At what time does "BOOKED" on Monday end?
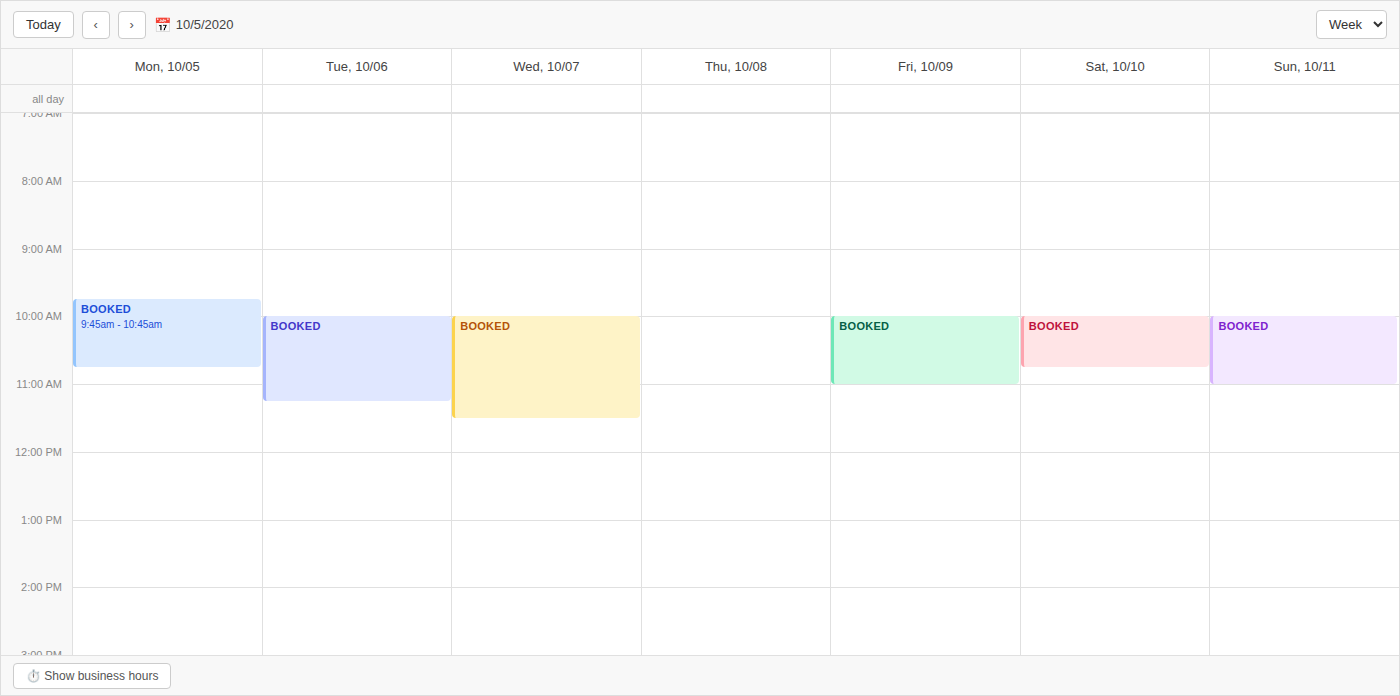
10:45 AM